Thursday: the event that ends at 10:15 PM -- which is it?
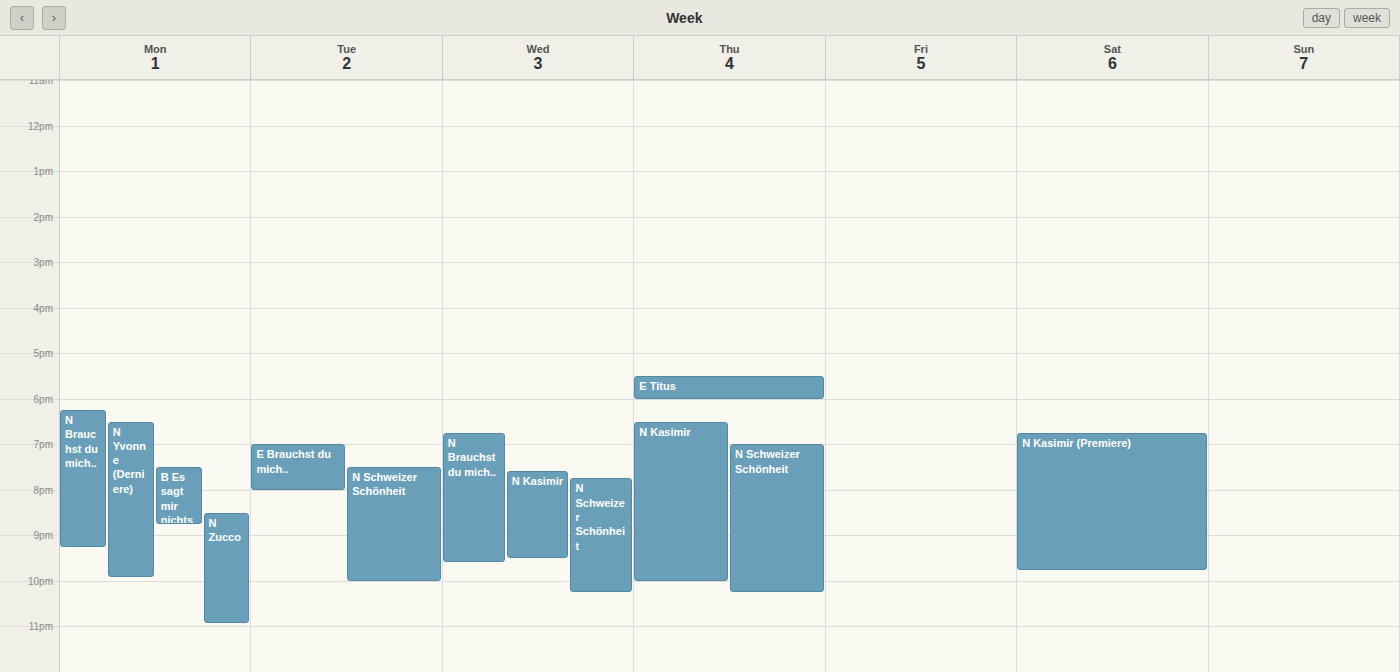
"N Schweizer Schönheit"